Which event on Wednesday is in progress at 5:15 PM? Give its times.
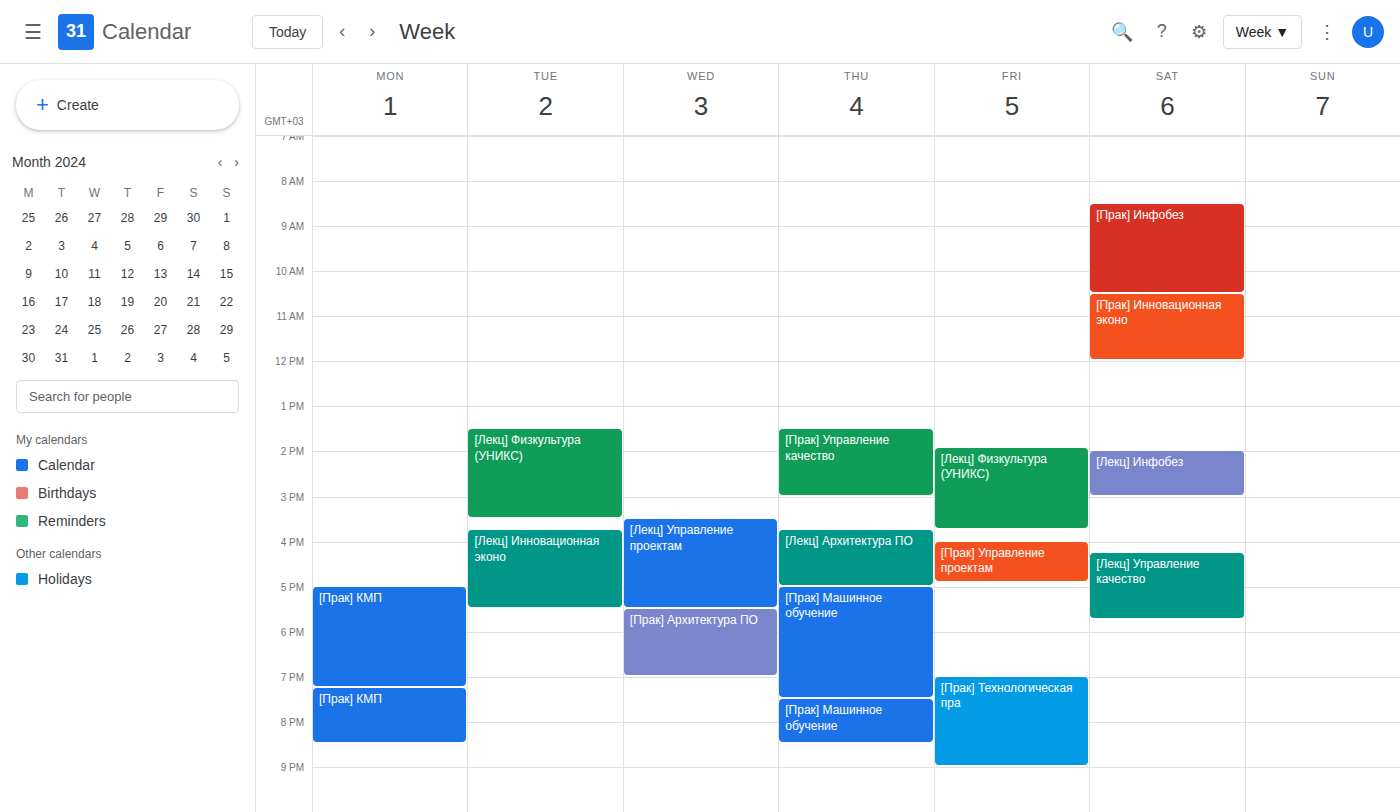
"[Лекц] Управление проектам", 3:30 PM to 5:30 PM